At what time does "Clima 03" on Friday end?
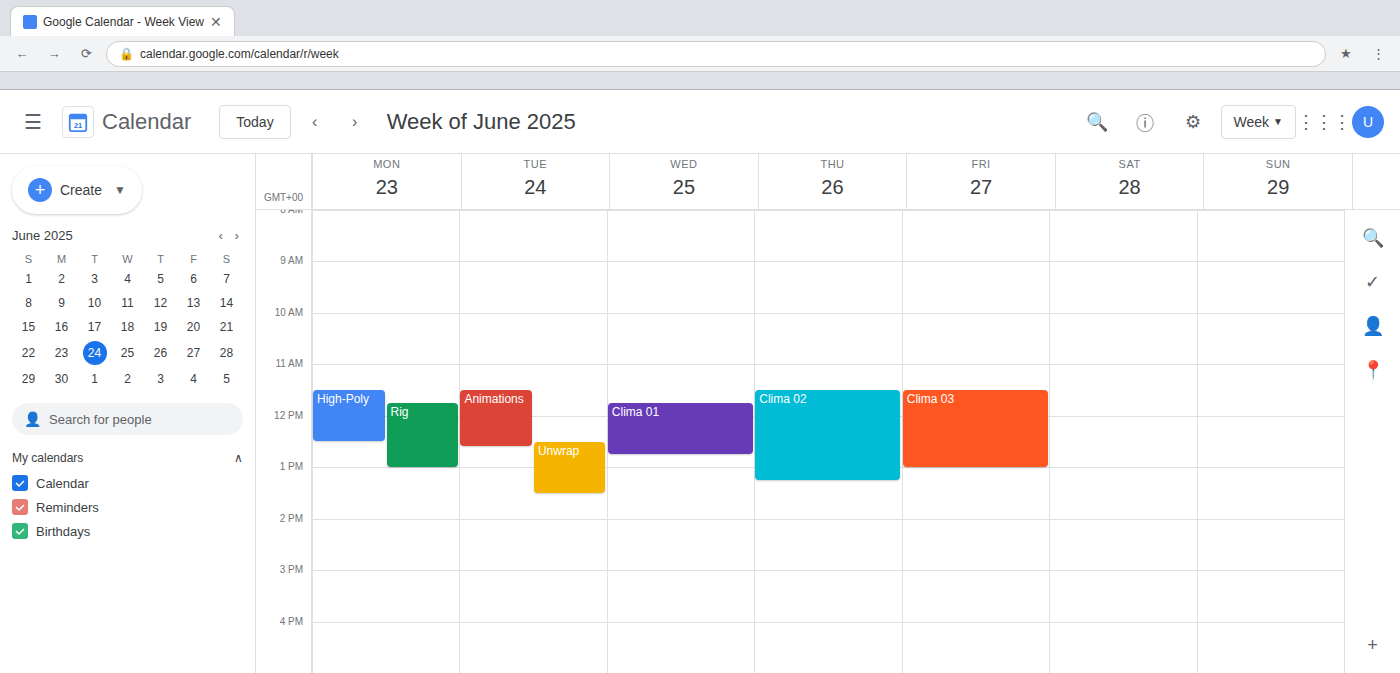
13:00